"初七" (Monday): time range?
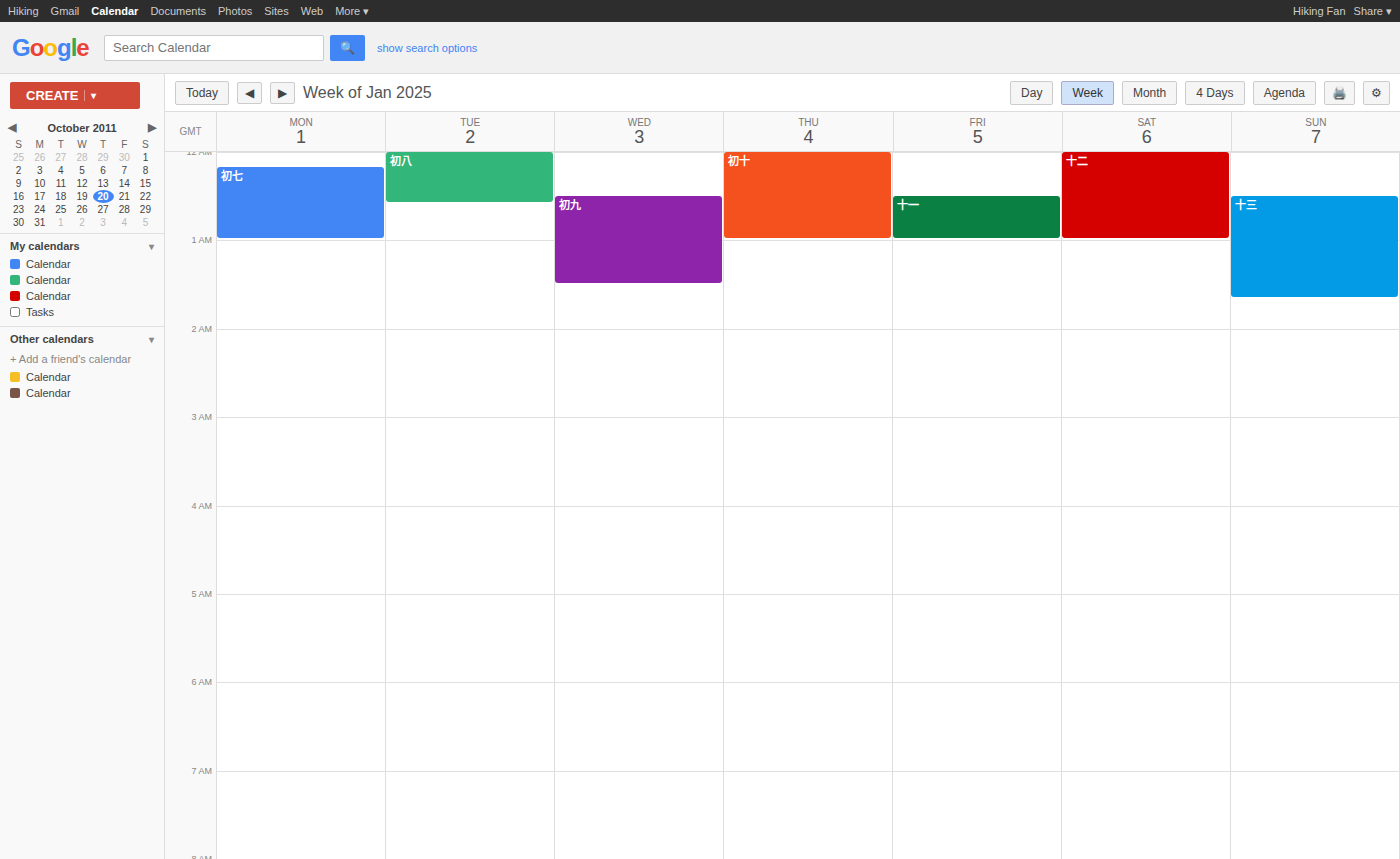
12:10 AM to 1:00 AM